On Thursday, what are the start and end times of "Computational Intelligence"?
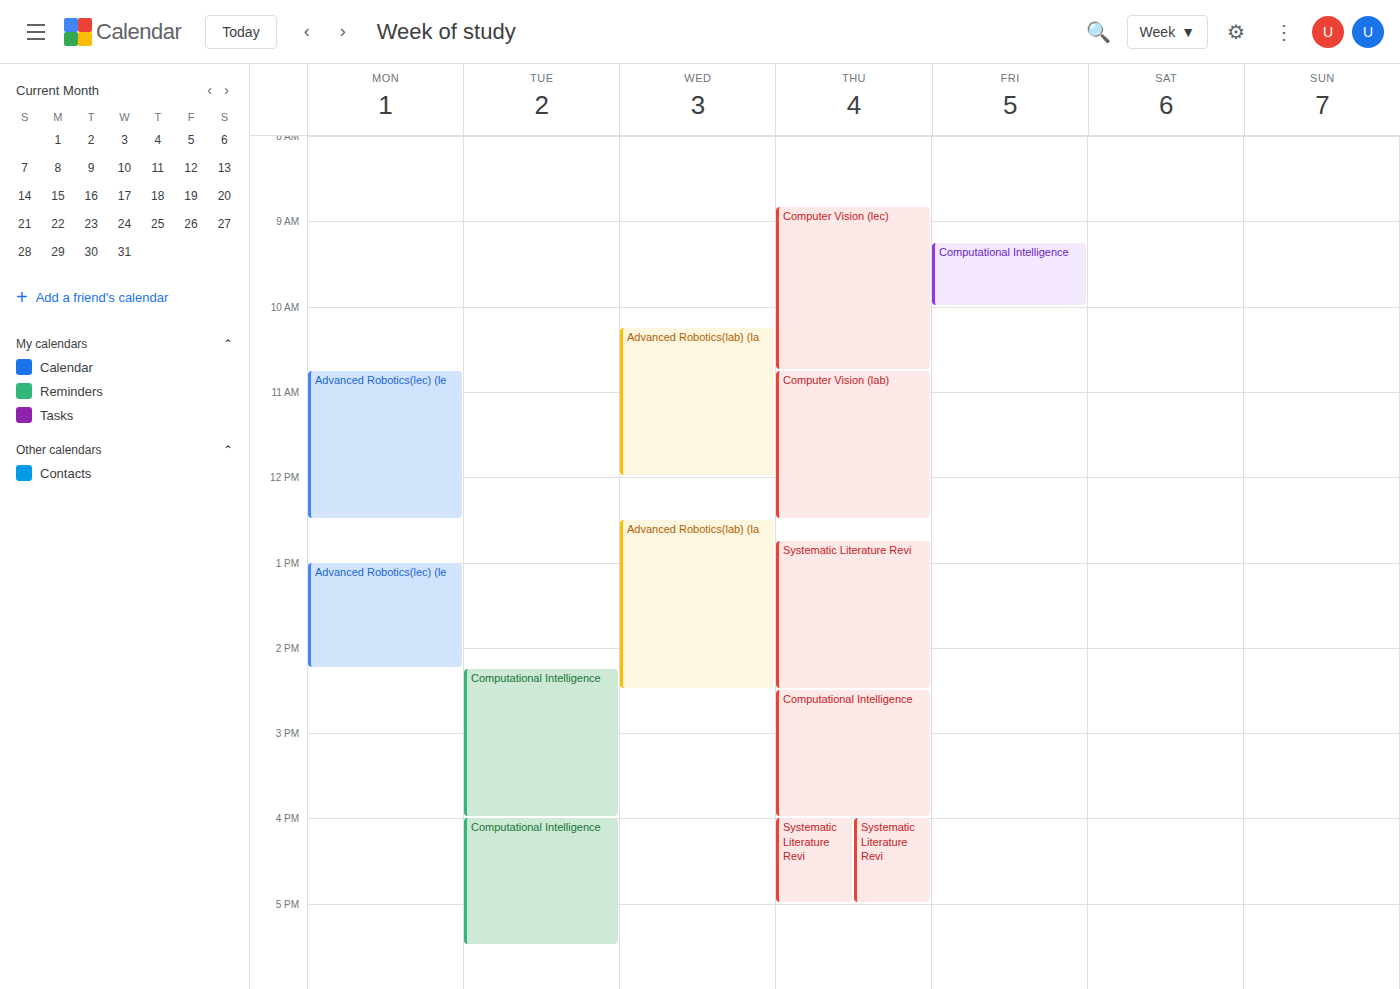
2:30 PM to 4:00 PM